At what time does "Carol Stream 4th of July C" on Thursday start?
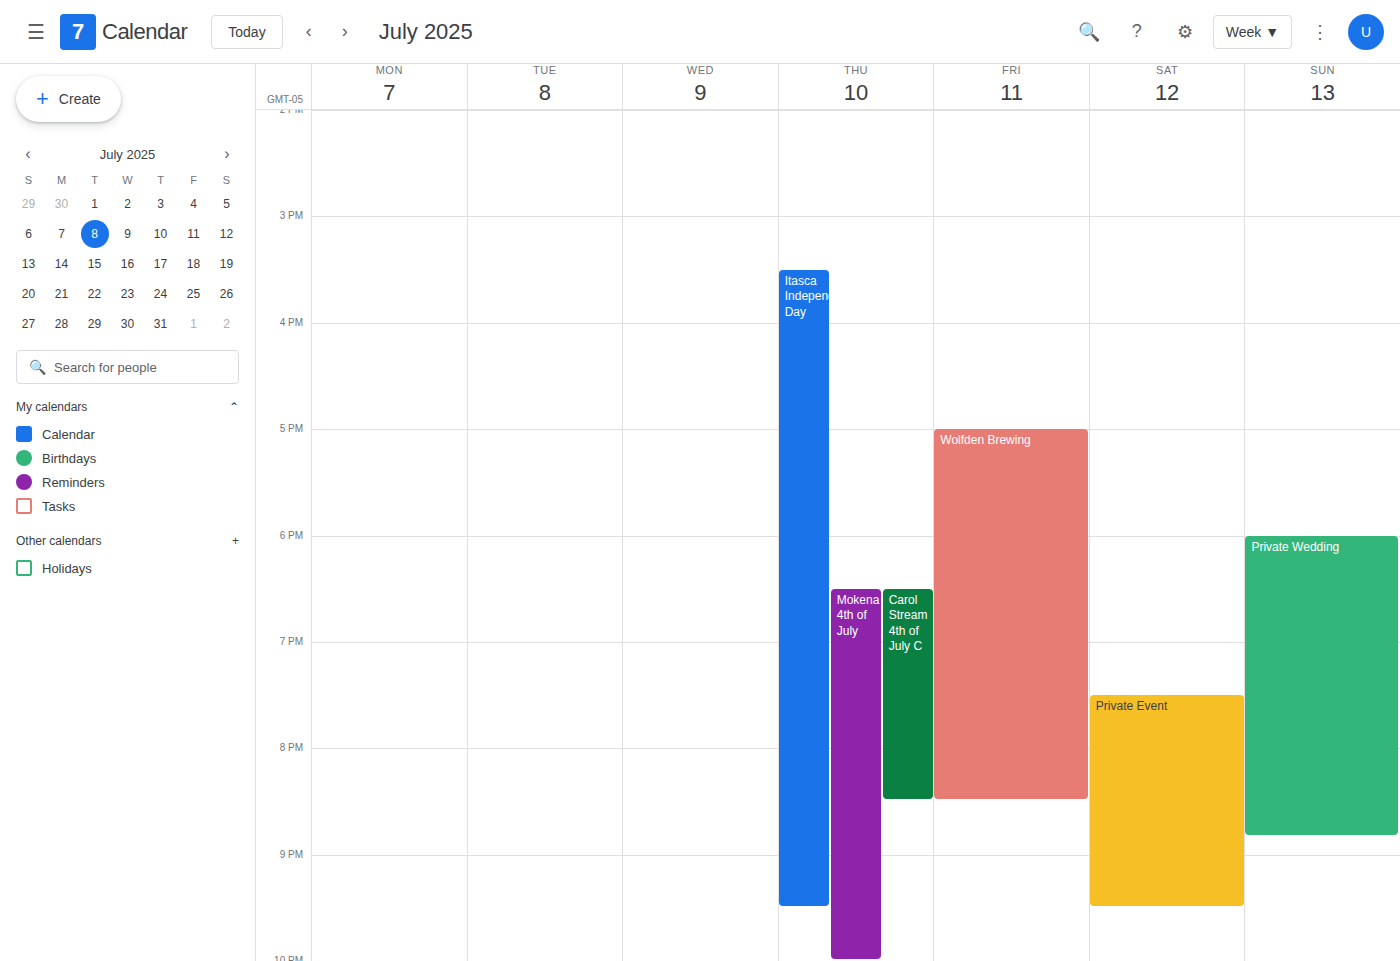
6:30 PM